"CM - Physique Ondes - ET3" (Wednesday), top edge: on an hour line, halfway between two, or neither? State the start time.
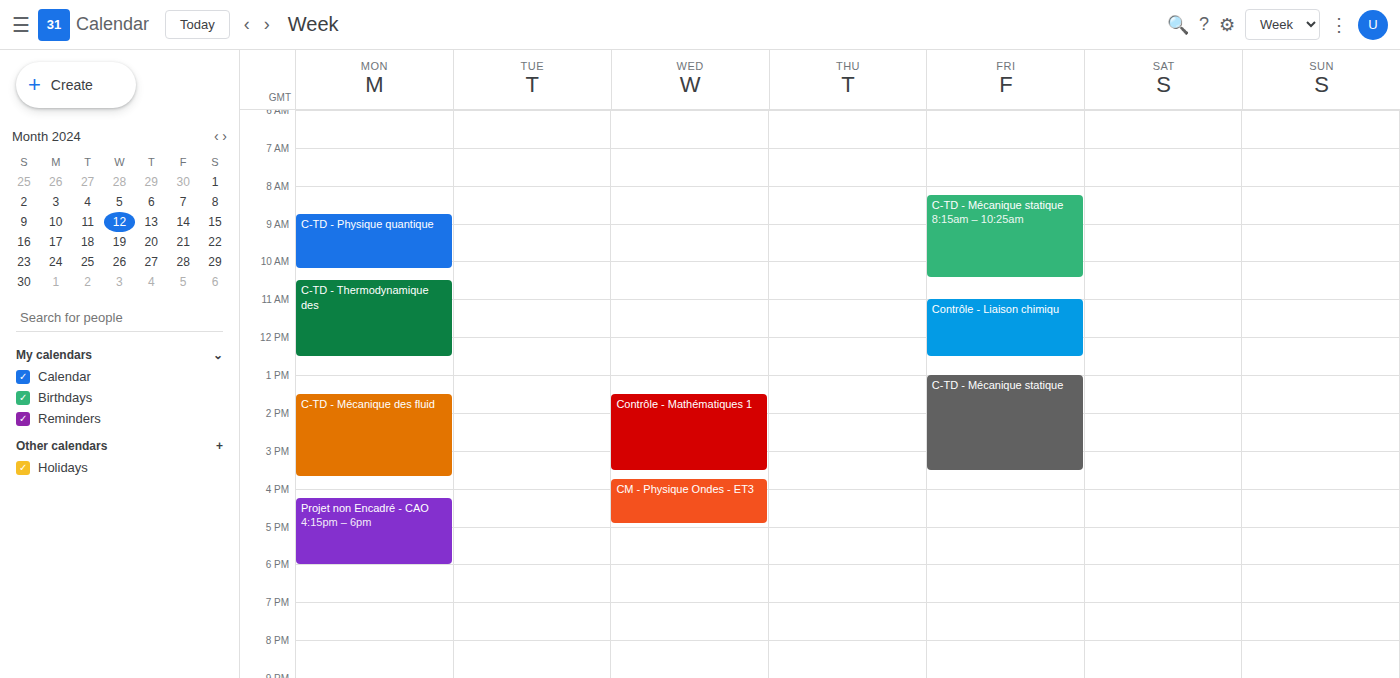
15:45 -- neither: three quarters of the way from the 15:00 line to the 16:00 line.